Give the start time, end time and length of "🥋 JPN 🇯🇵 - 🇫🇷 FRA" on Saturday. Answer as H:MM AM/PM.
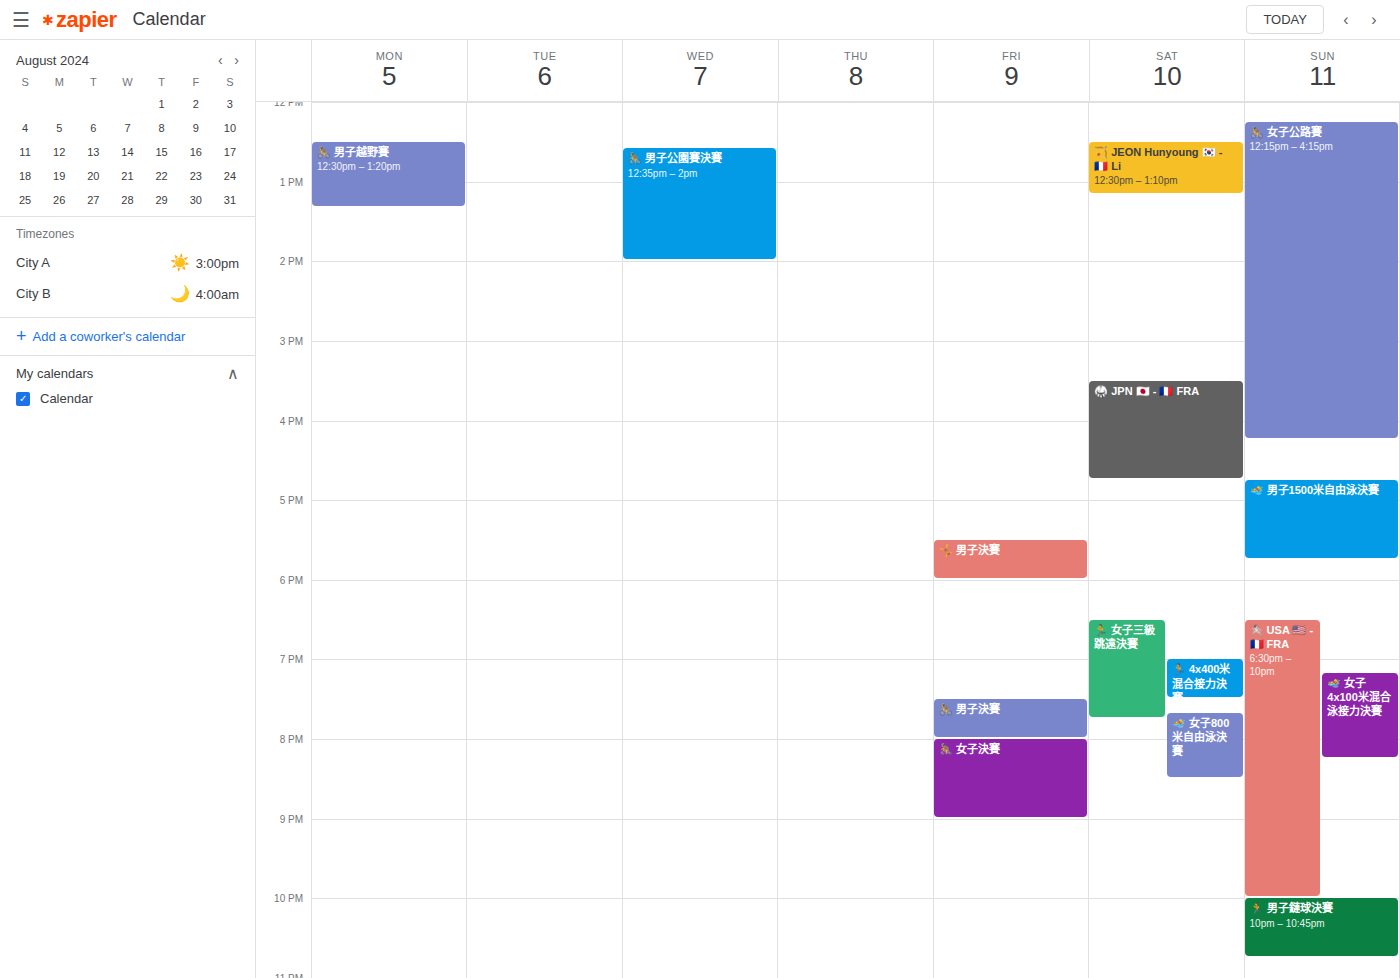
3:30 PM to 4:45 PM, 1 hour 15 minutes